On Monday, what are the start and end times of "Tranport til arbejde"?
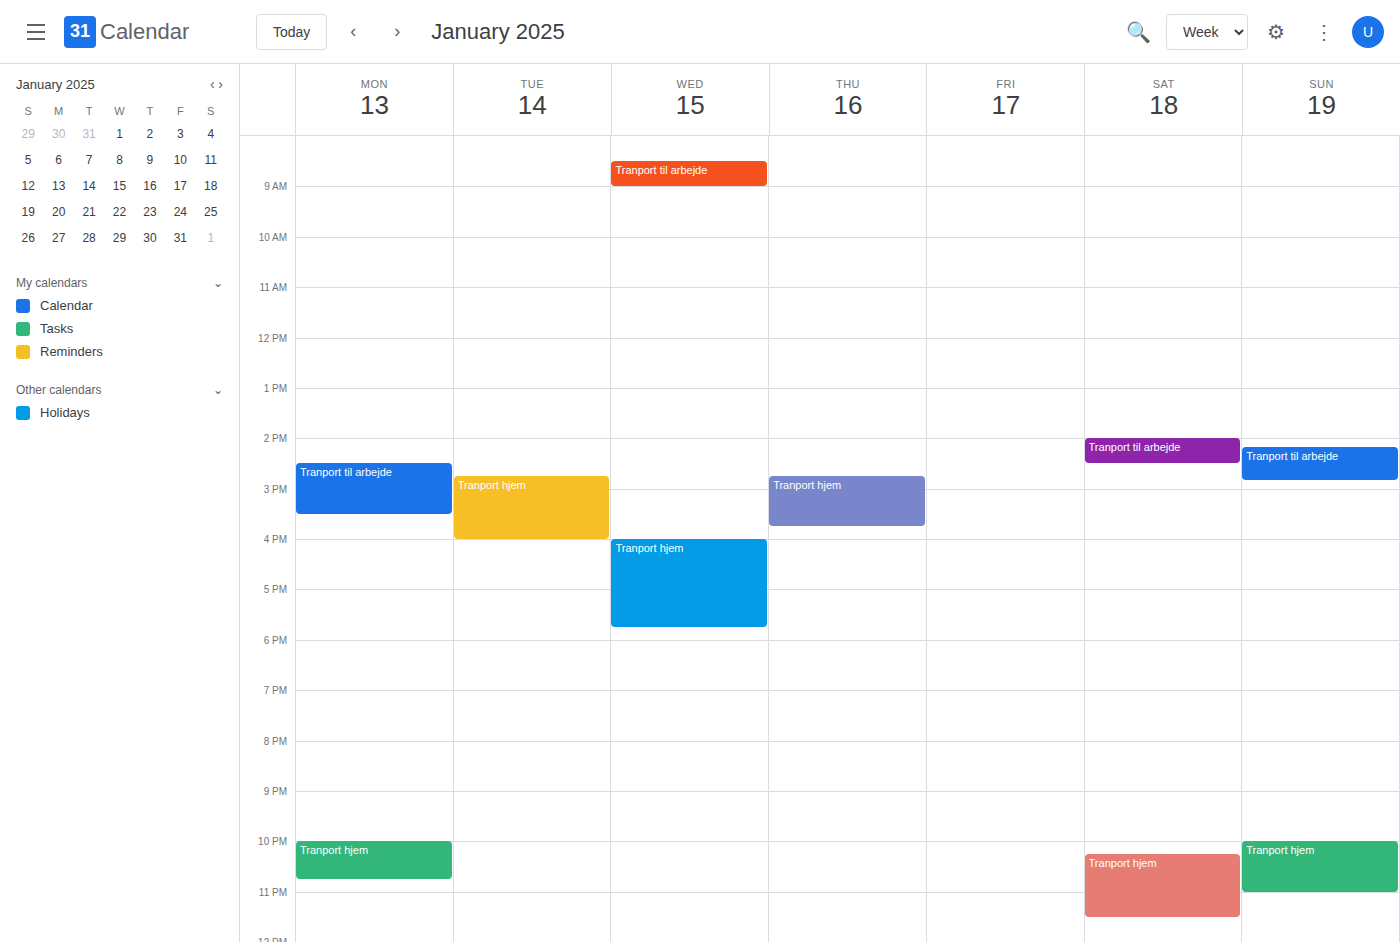
2:30 PM to 3:30 PM